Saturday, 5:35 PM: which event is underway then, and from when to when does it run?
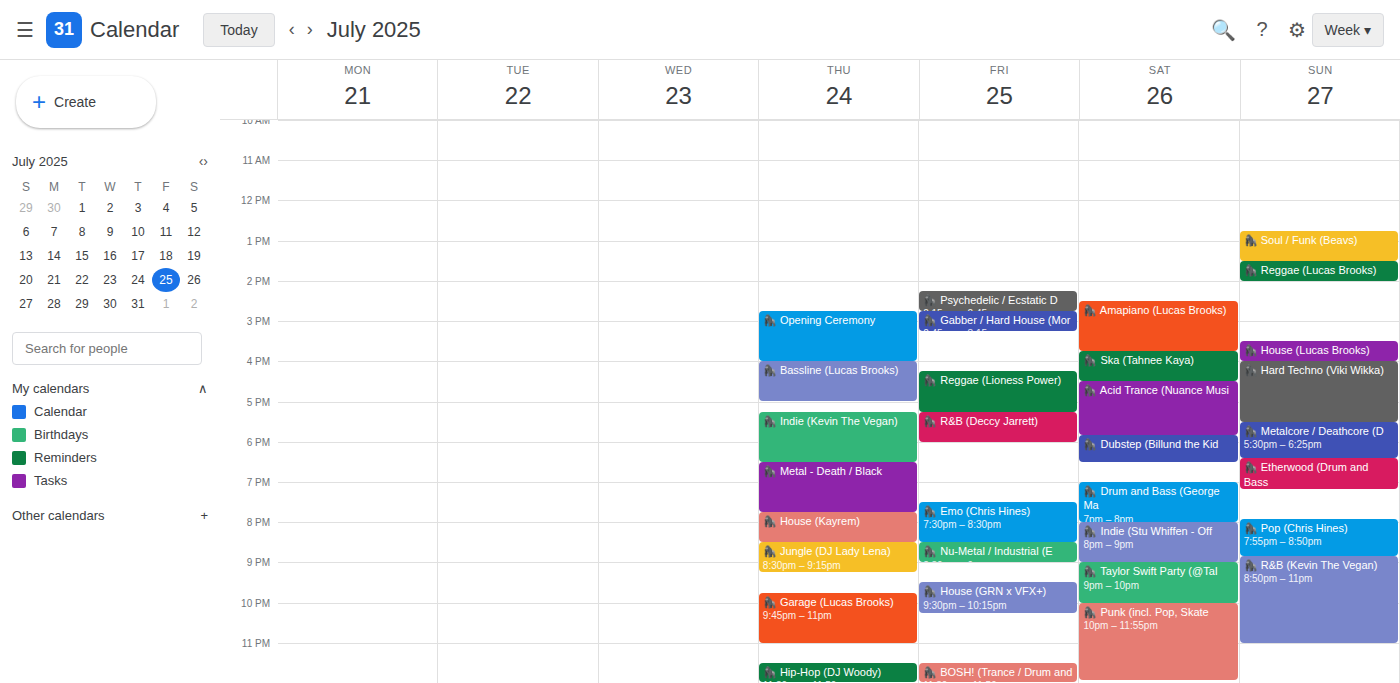
"🦍 Acid Trance (Nuance Musi", 4:30 PM to 5:50 PM